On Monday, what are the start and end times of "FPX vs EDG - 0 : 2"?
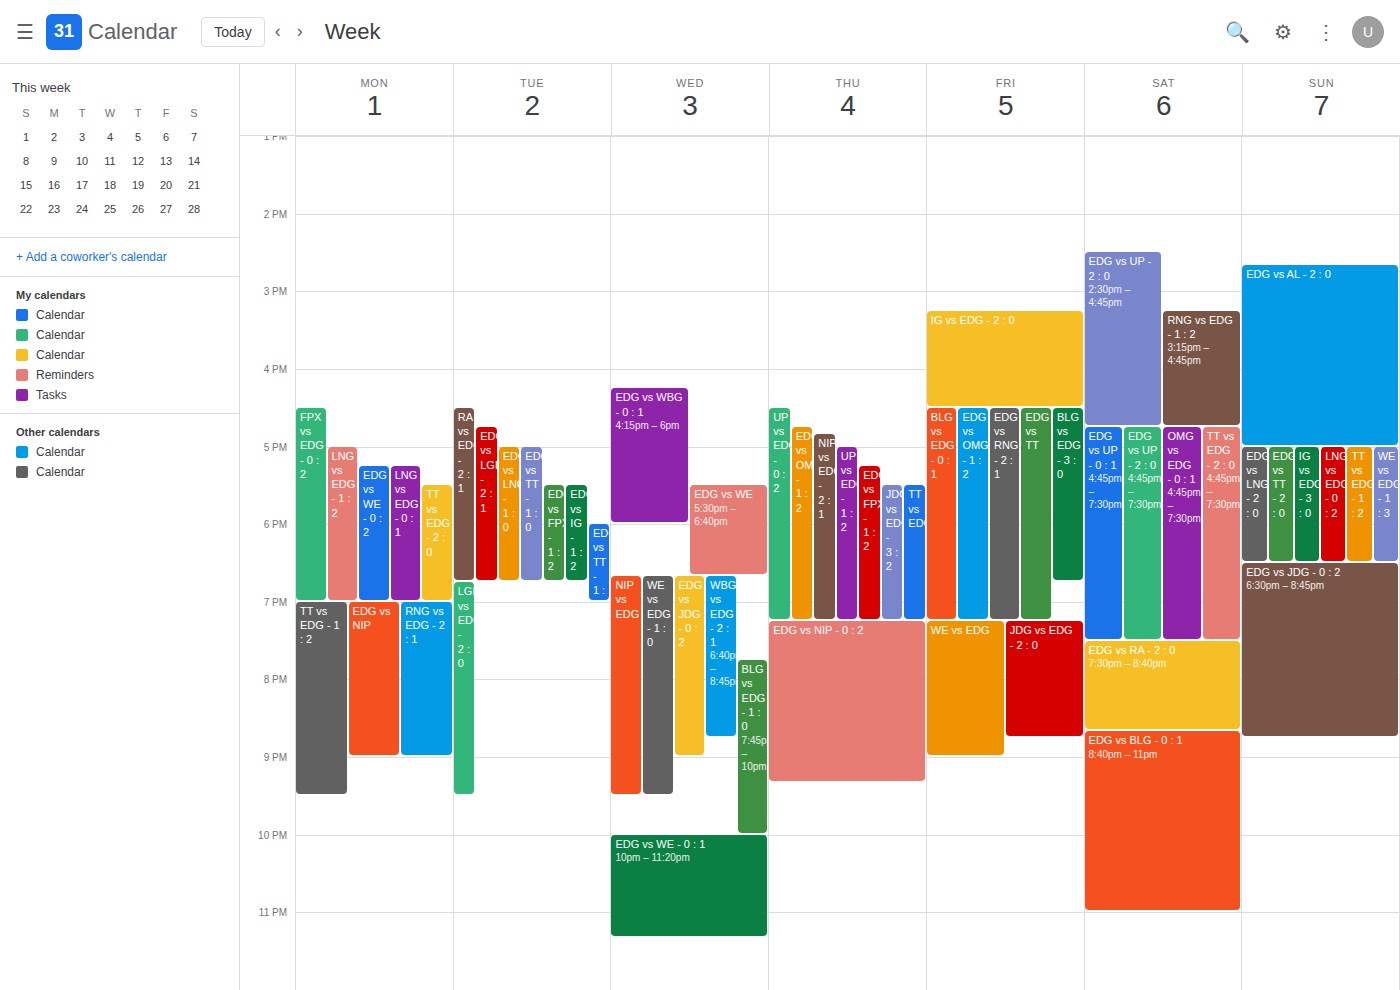
4:30 PM to 7:00 PM